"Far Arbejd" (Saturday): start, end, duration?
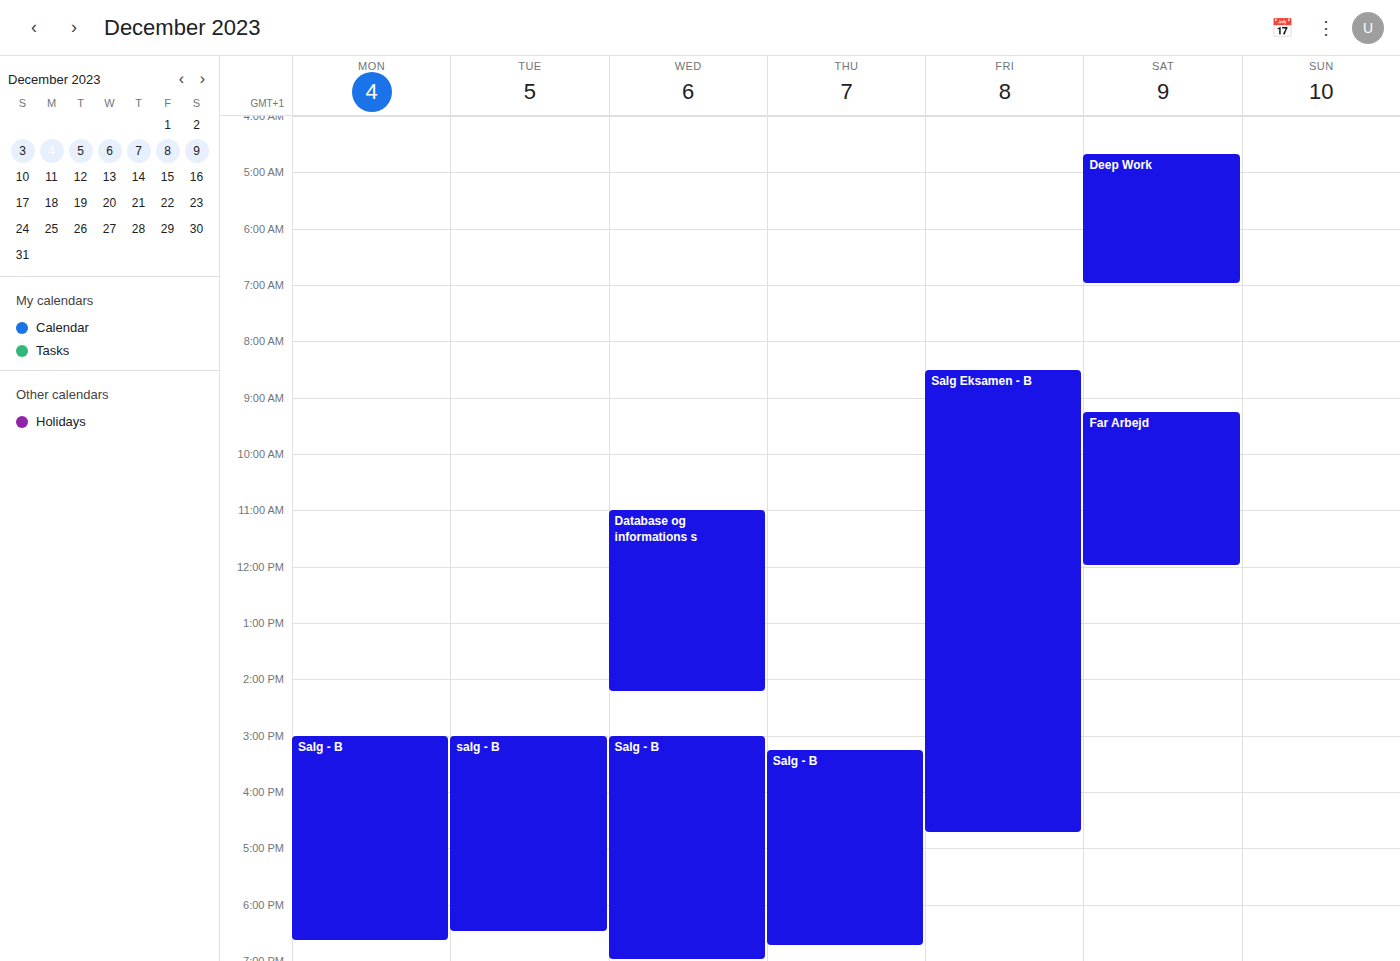
9:15 AM to 12:00 PM, 2 hours 45 minutes